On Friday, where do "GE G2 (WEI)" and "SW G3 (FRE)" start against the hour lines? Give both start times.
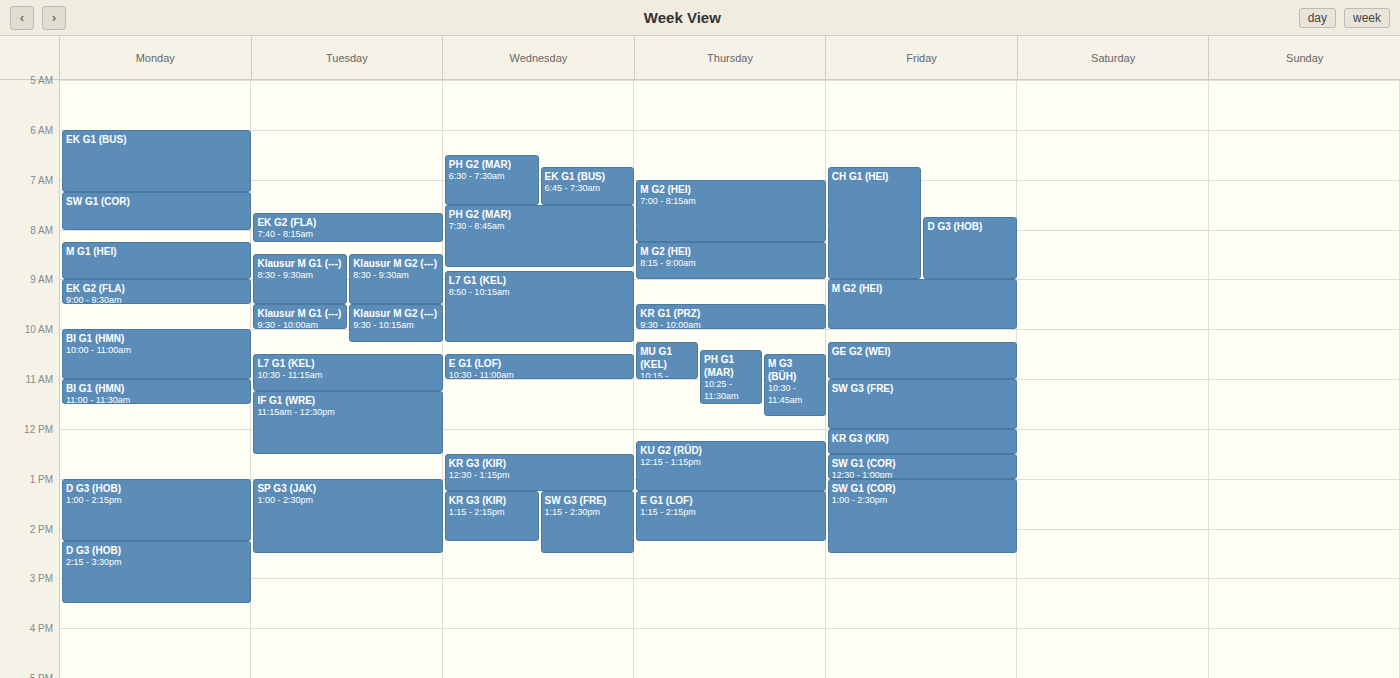
"GE G2 (WEI)": 10:15 AM, neither: a quarter of the way from the 10 AM line to the 11 AM line. "SW G3 (FRE)": 11:00 AM, exactly on the 11 AM line.